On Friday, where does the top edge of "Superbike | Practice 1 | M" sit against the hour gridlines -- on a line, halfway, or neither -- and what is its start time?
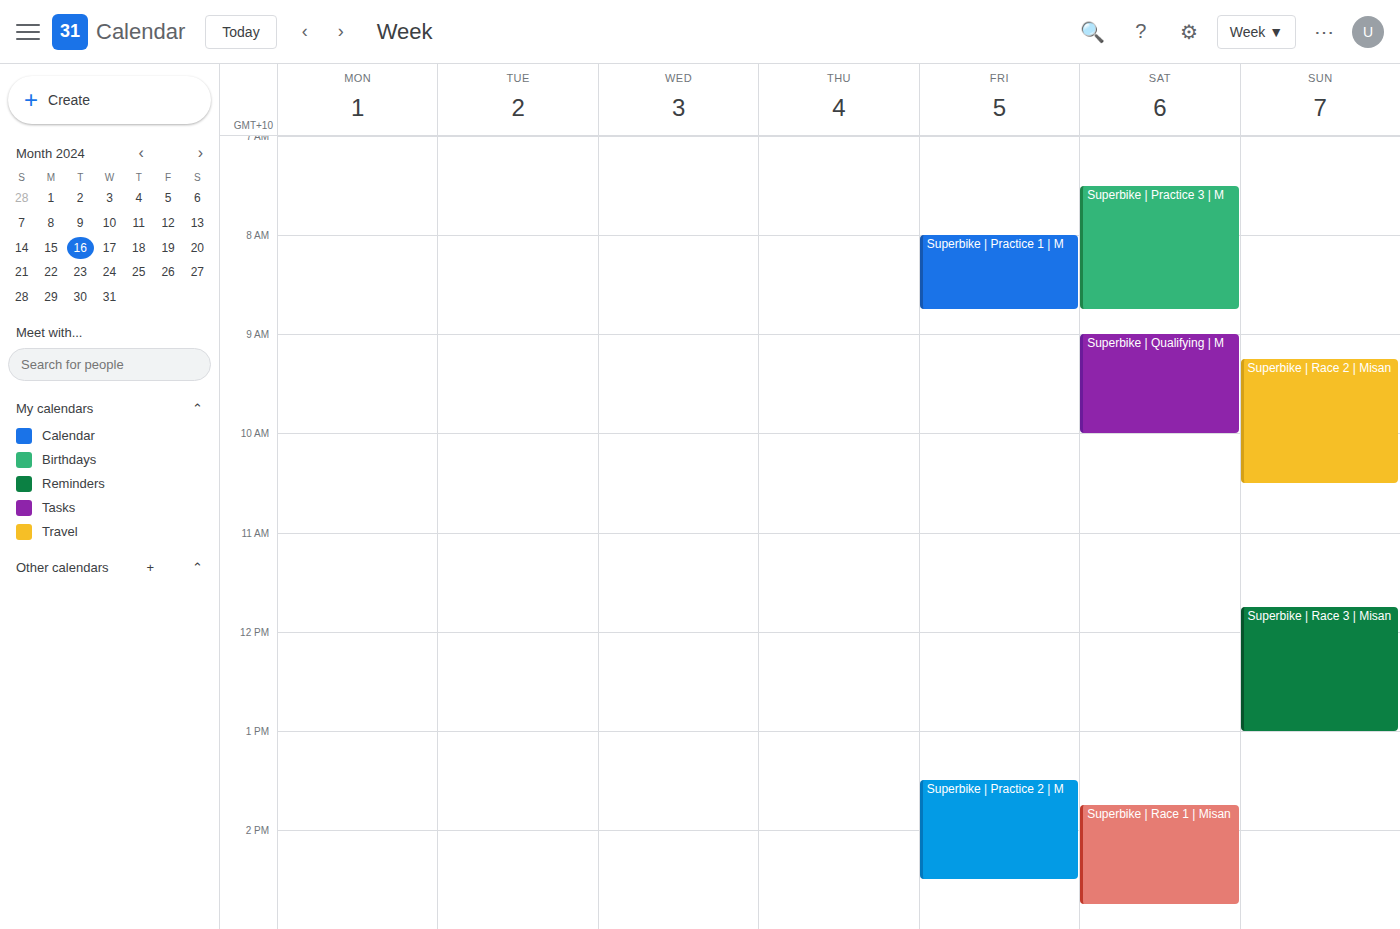
8:00 AM -- exactly on the 8 AM line.